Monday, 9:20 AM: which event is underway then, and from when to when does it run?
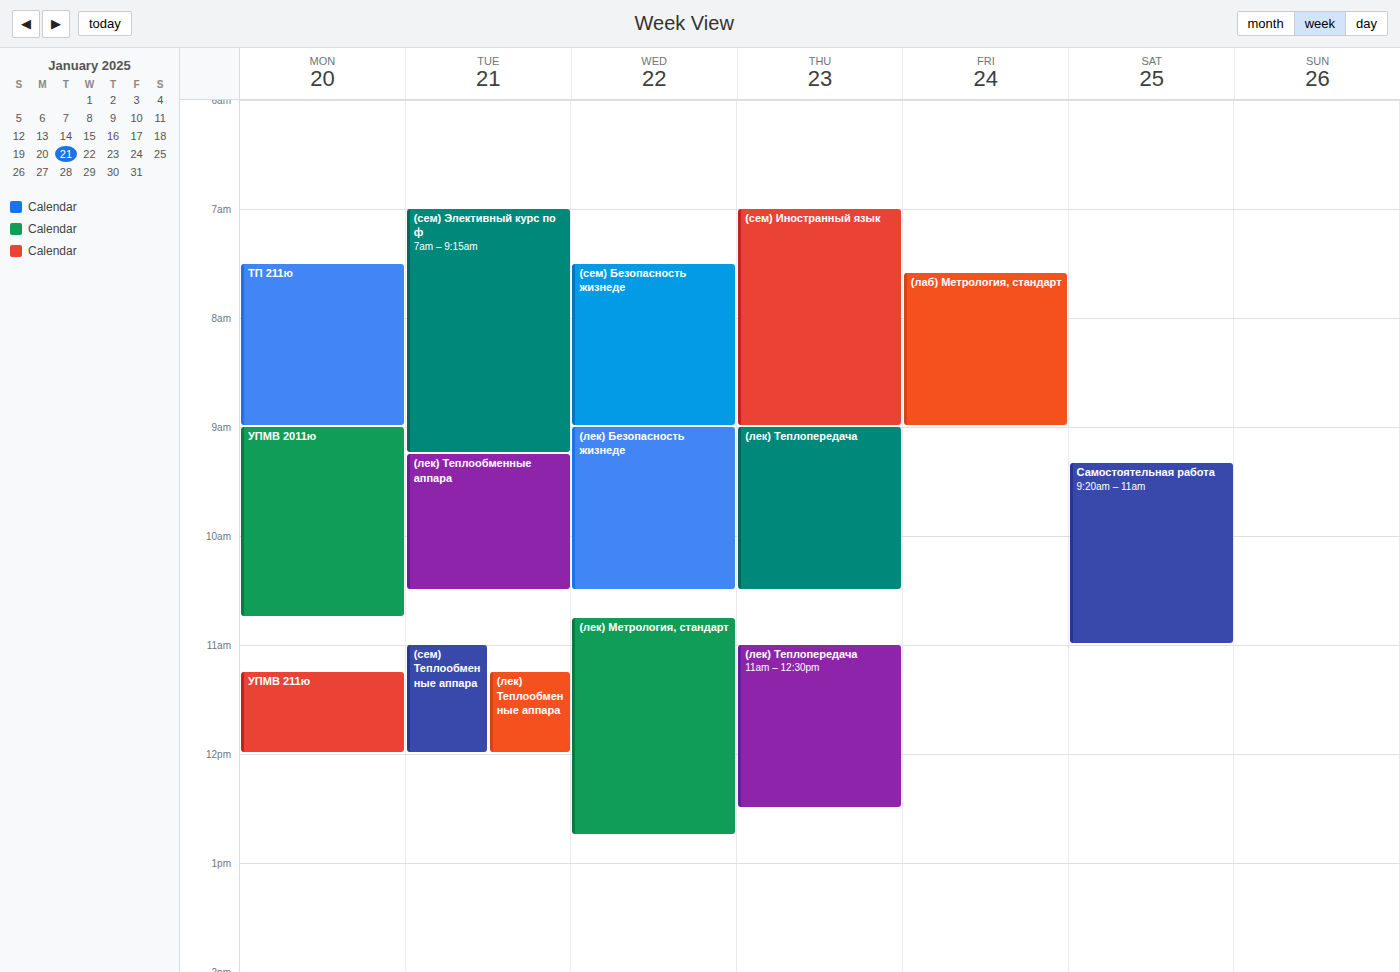
"УПМВ 2011ю", 9:00 AM to 10:45 AM